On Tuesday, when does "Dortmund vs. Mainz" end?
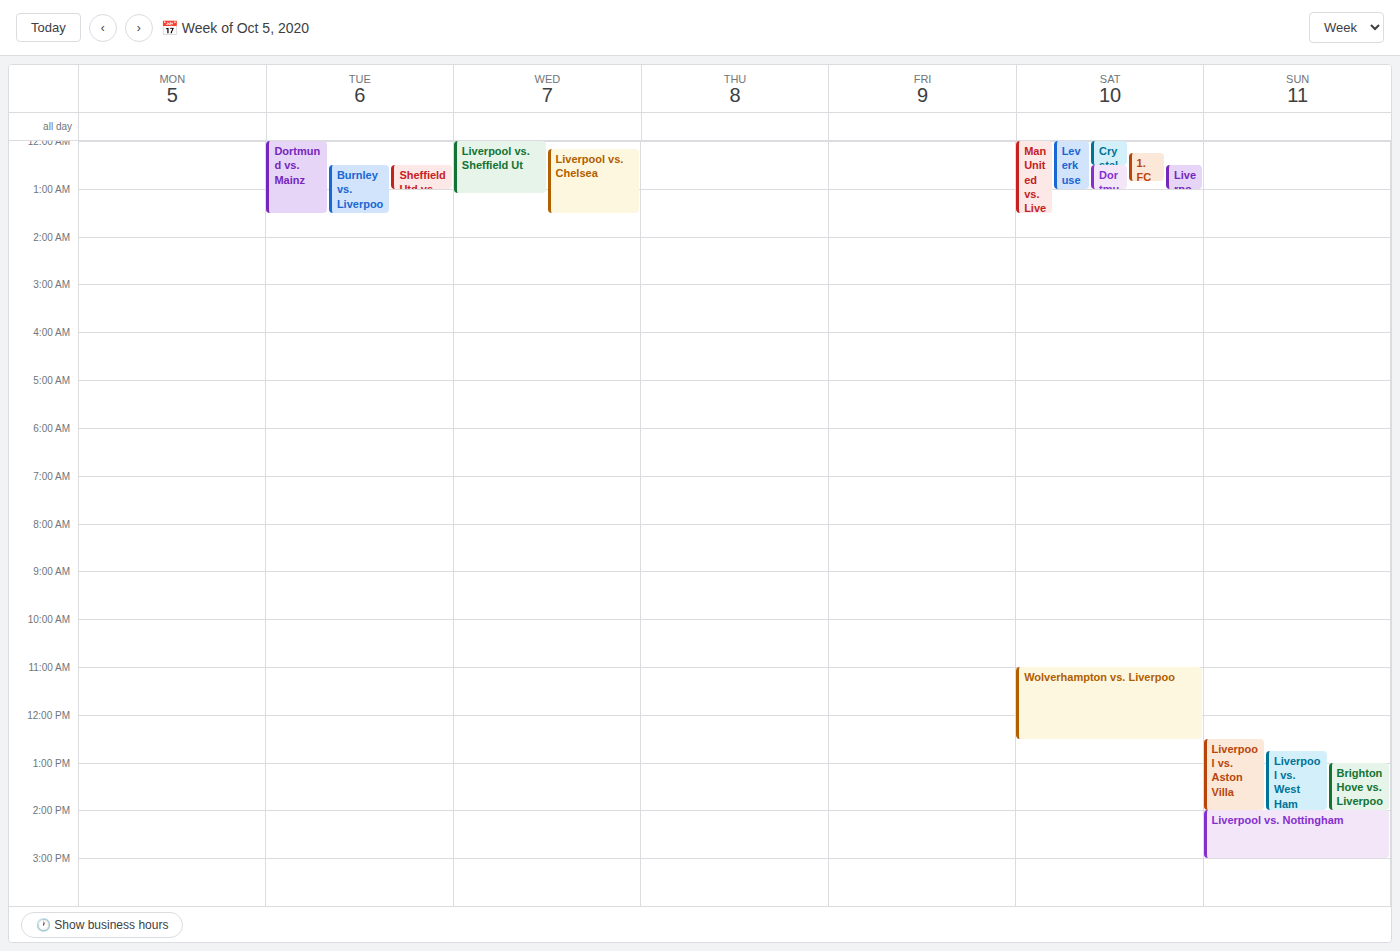
1:30 AM